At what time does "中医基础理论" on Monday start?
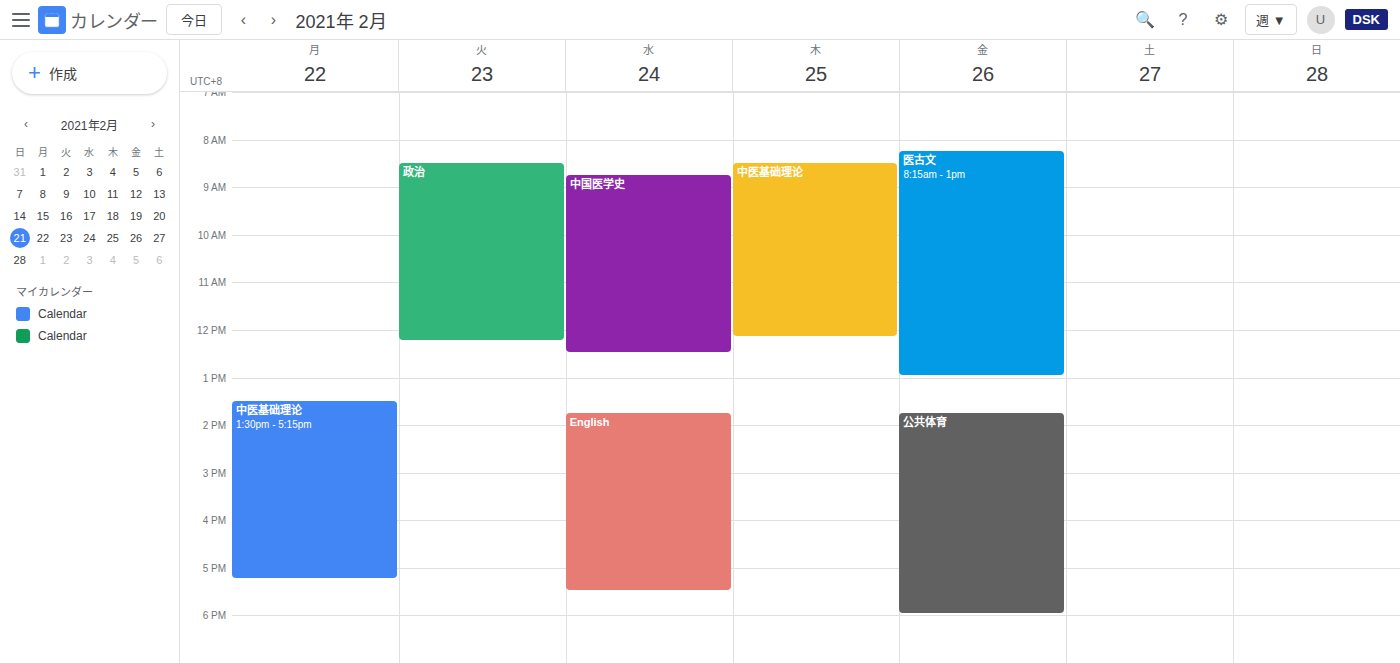
13:30